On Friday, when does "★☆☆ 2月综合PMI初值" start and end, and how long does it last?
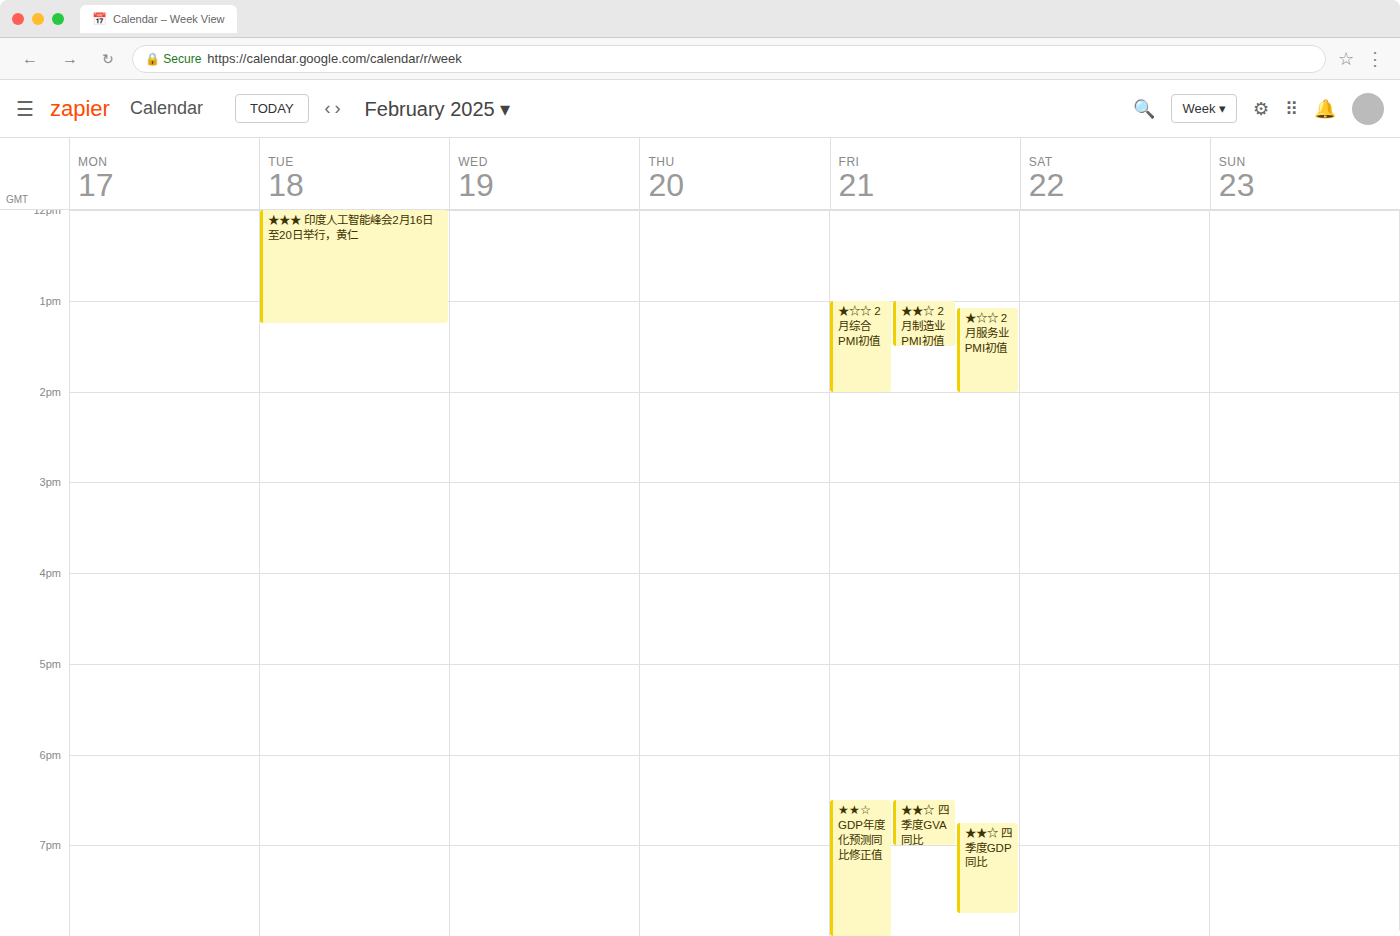
1:00 PM to 2:00 PM, 1 hour